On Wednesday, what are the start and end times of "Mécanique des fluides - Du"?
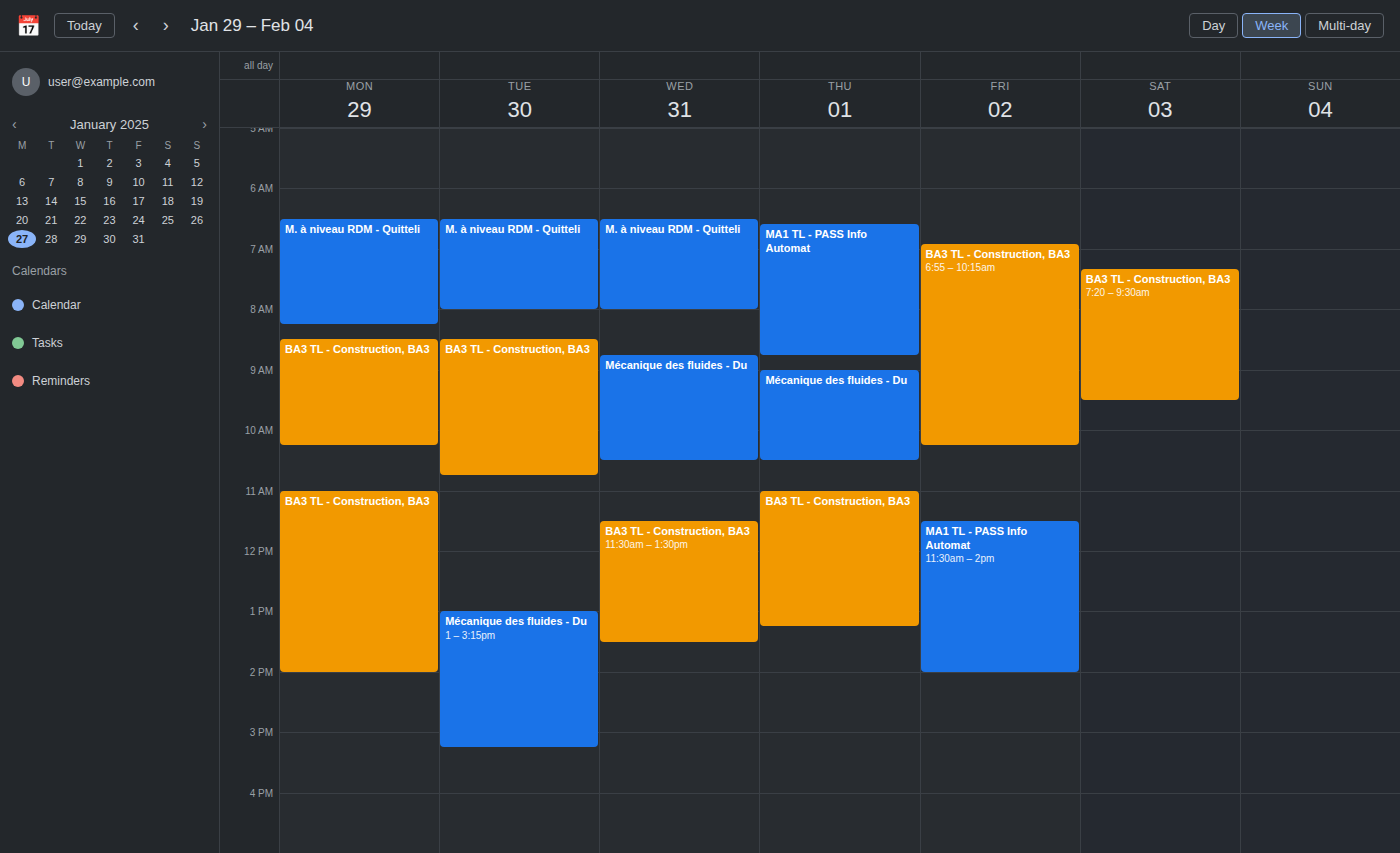
8:45 AM to 10:30 AM